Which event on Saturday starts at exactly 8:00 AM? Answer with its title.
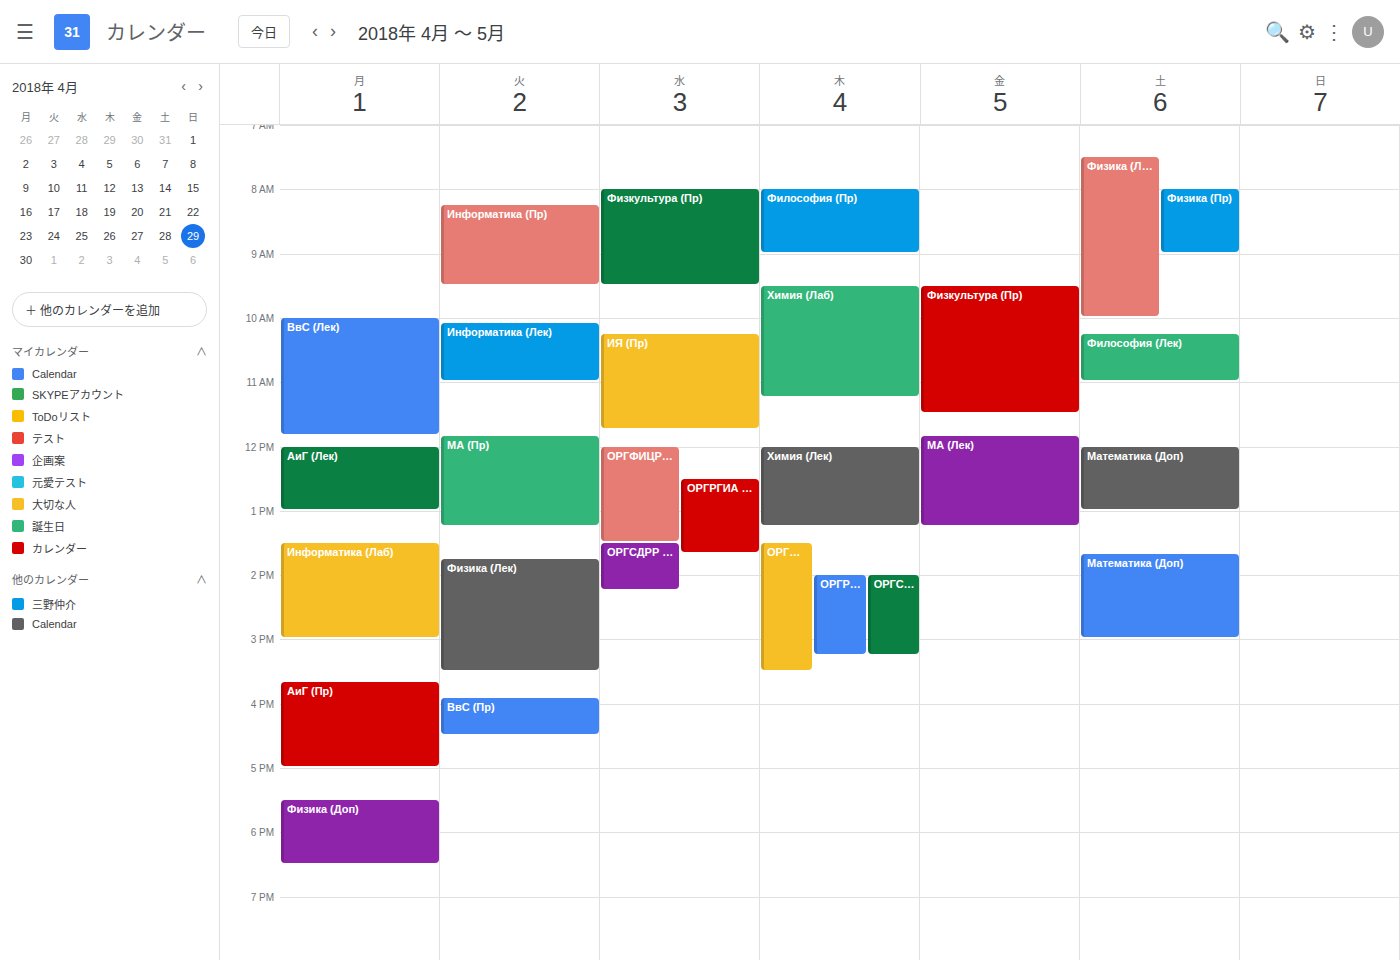
"Физика (Пр)"